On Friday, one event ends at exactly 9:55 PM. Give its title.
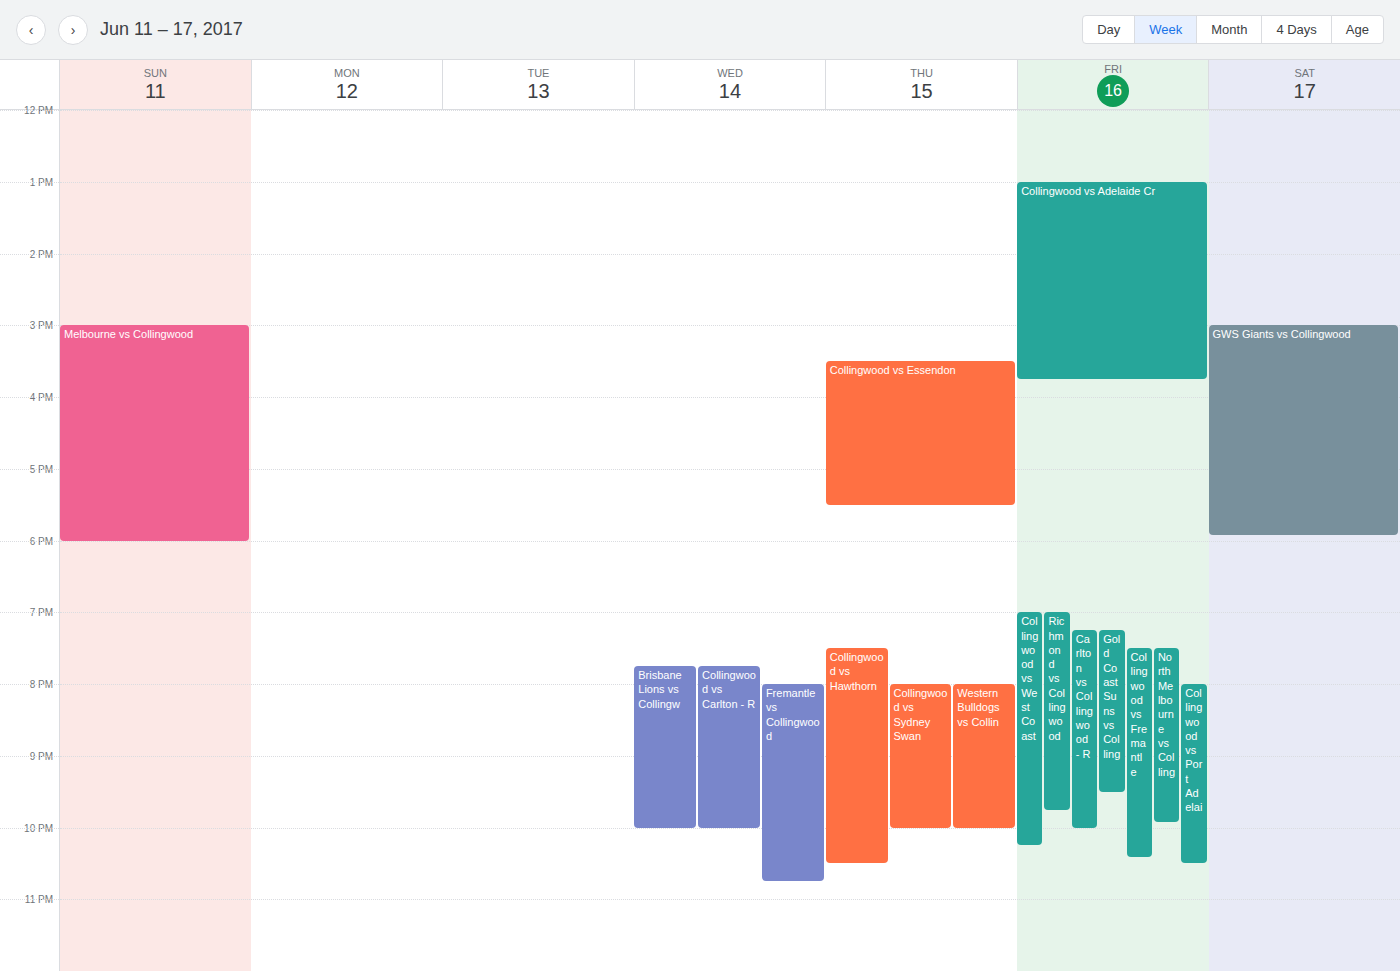
"North Melbourne vs Colling"